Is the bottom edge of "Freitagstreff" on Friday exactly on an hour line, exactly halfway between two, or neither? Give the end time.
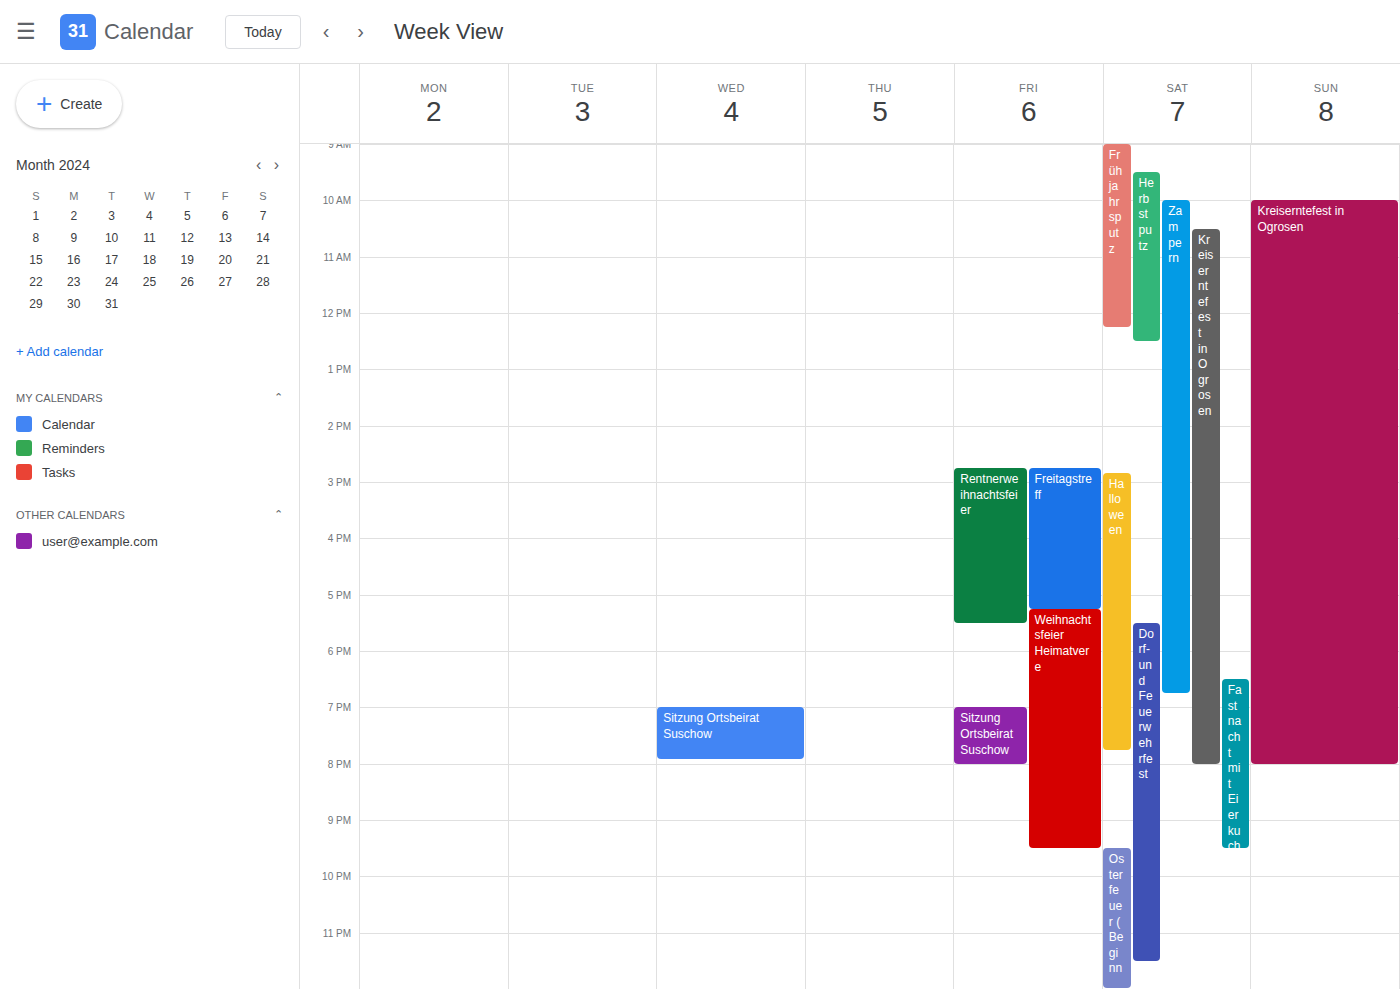
5:15 PM -- neither: a quarter of the way from the 5 PM line to the 6 PM line.